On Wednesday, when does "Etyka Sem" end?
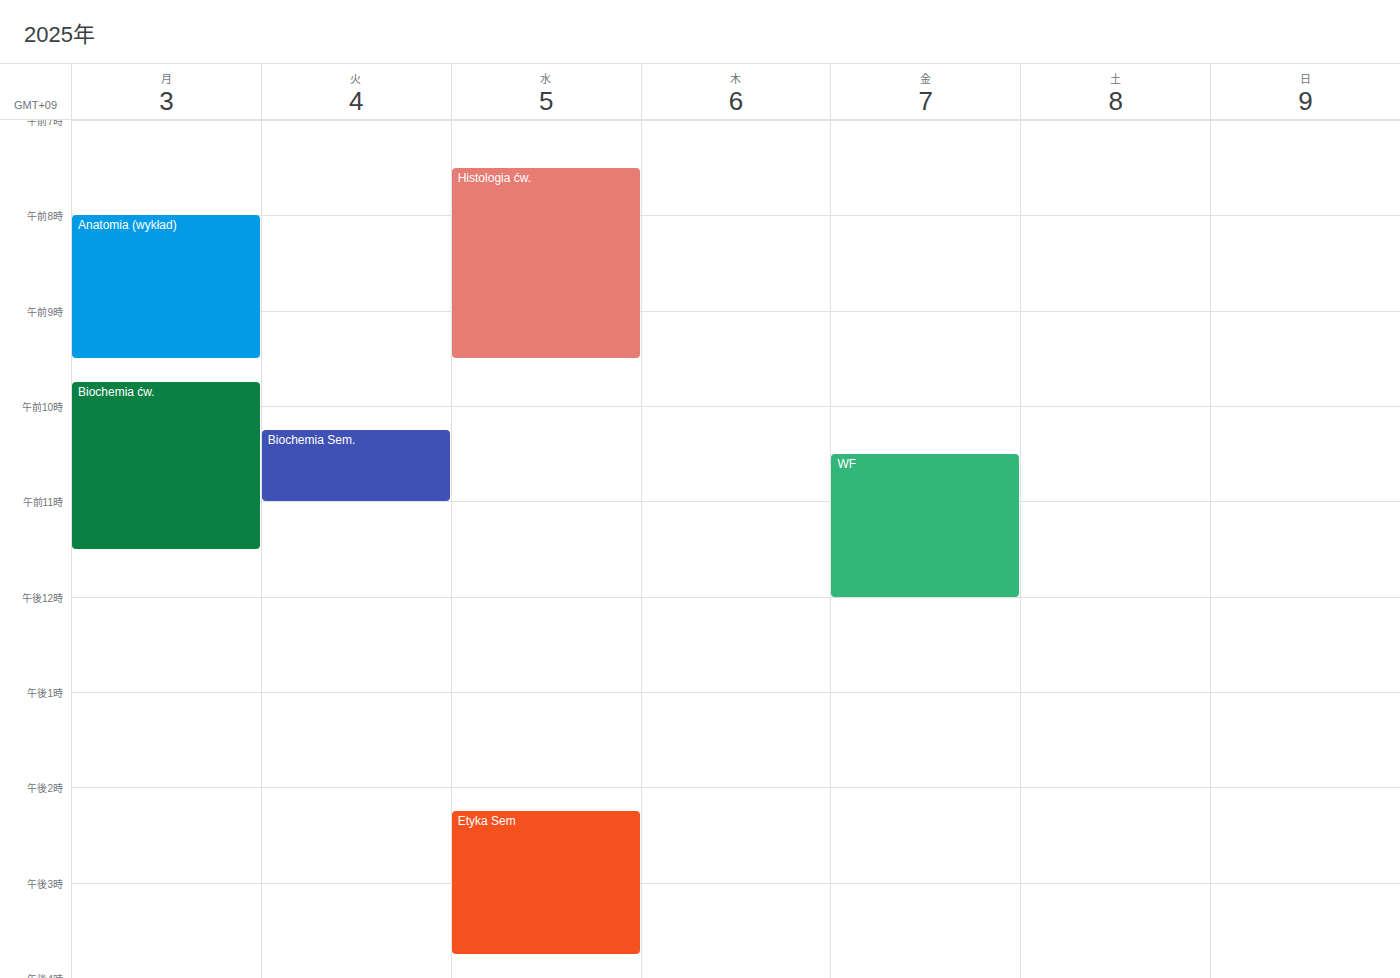
3:45 PM